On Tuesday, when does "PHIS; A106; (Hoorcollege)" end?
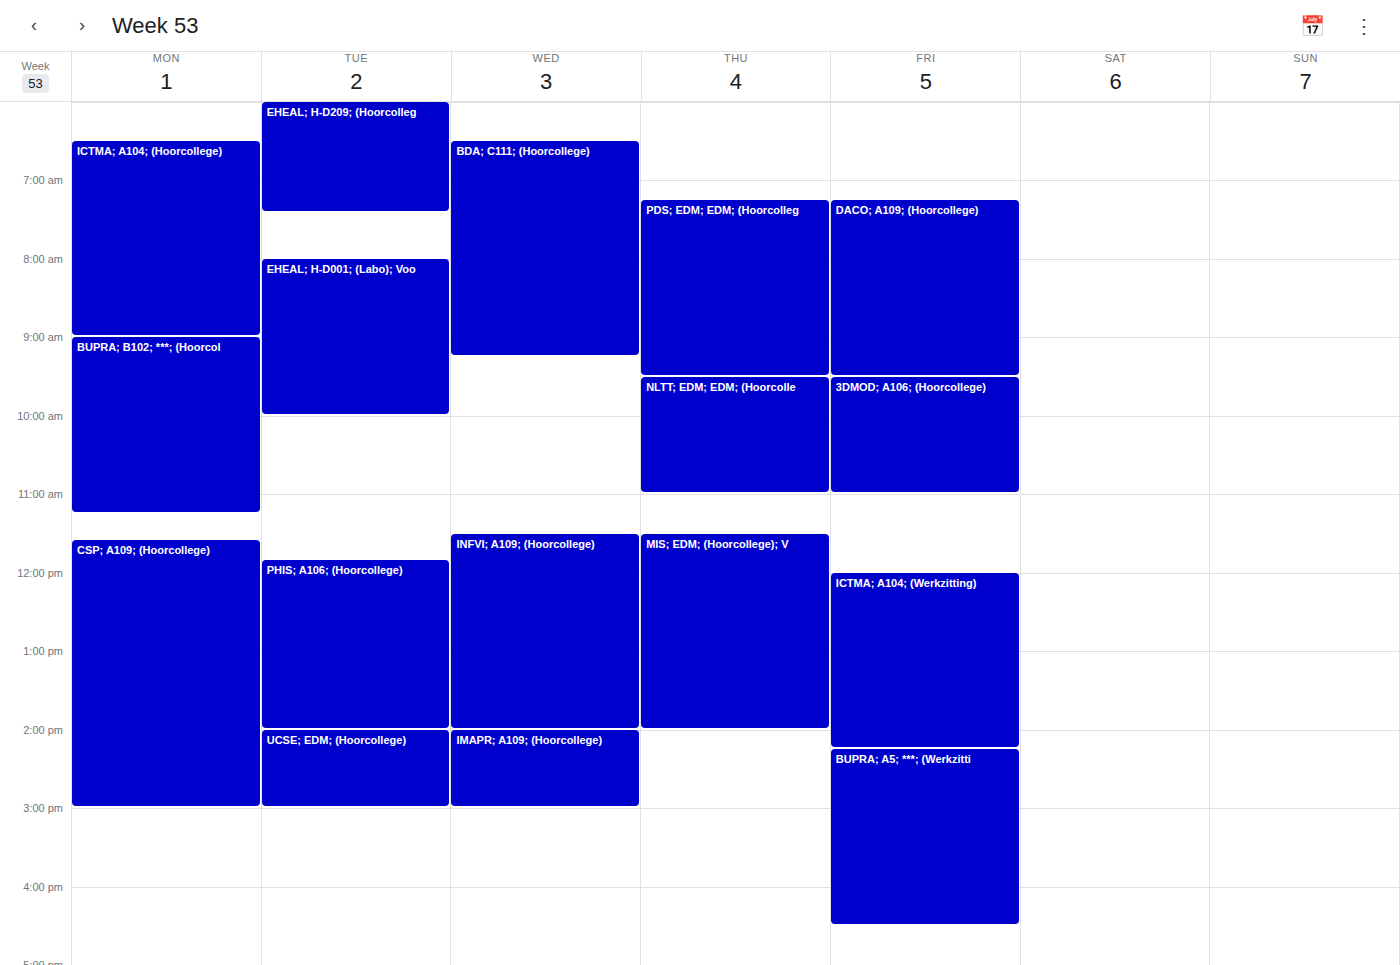
14:00